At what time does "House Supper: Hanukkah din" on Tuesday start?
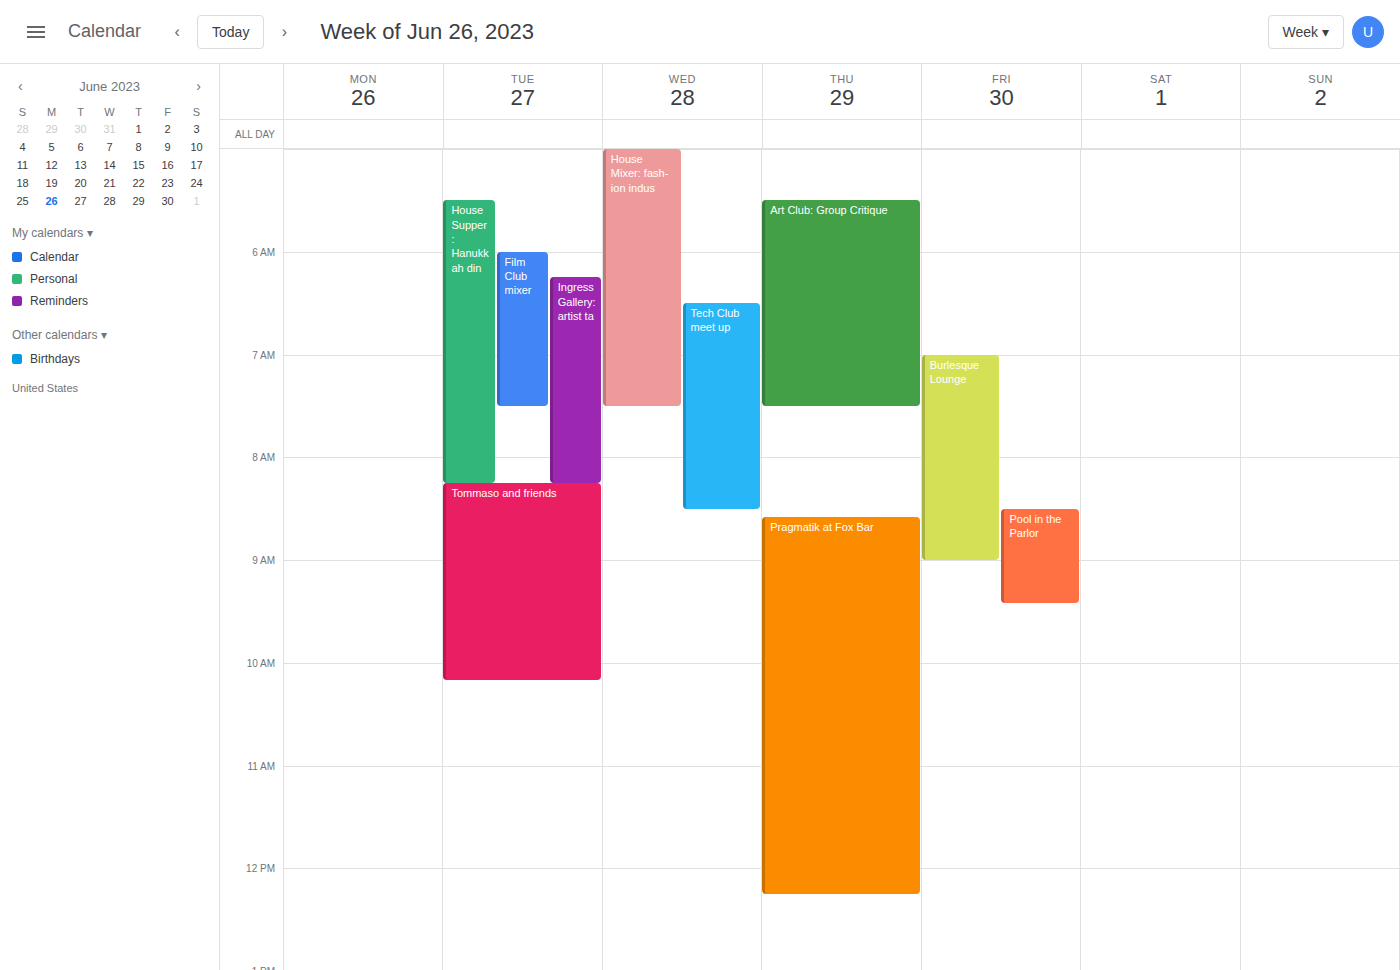
05:30